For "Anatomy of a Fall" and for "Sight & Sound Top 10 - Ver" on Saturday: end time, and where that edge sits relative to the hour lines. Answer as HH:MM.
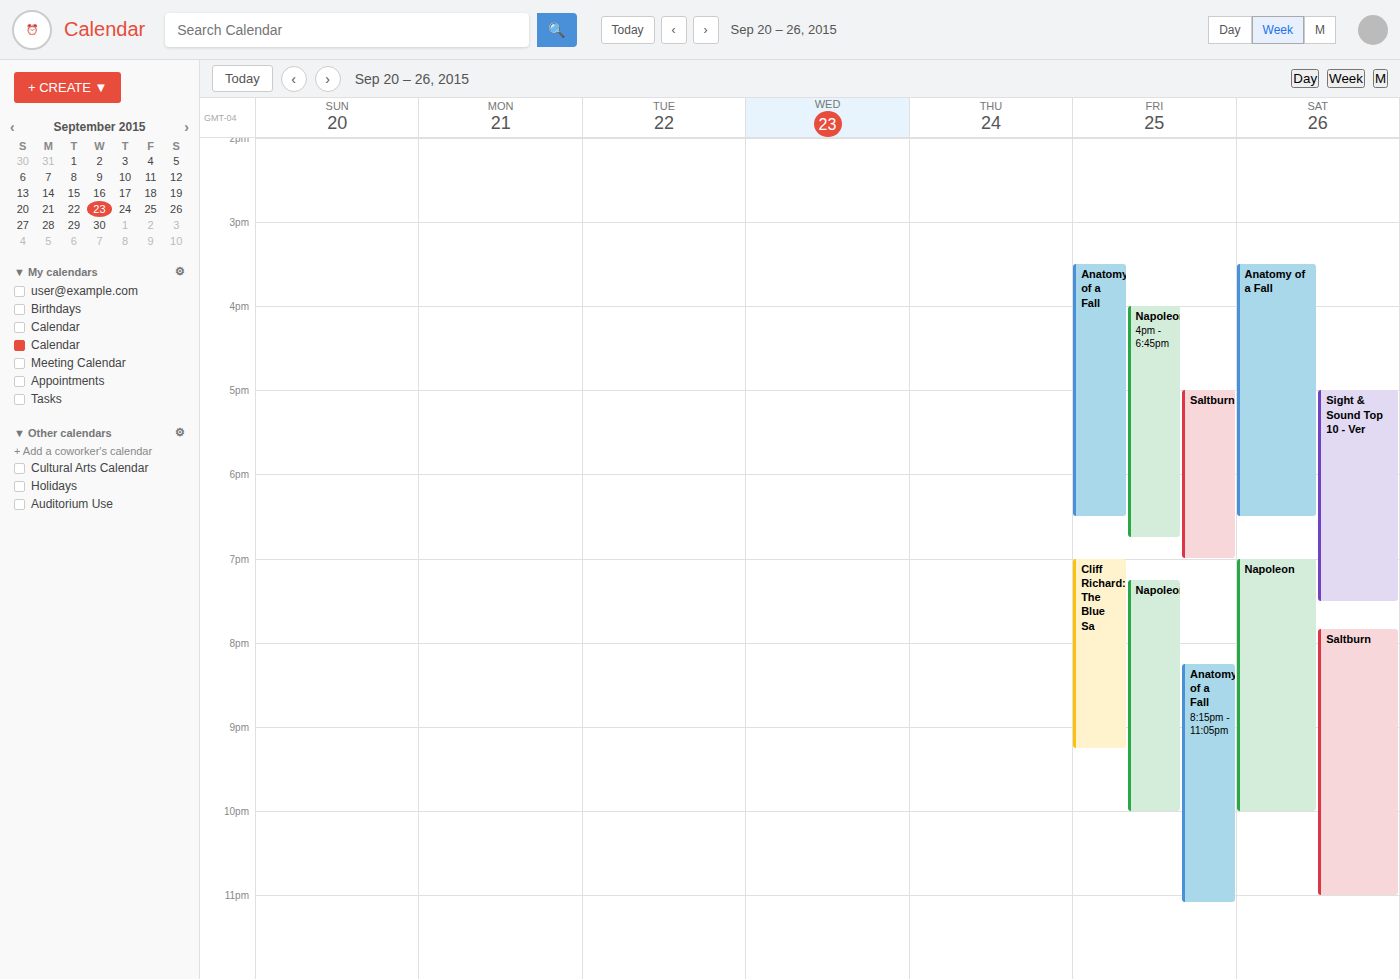
"Anatomy of a Fall": 18:30, halfway between the 18:00 and 19:00 lines. "Sight & Sound Top 10 - Ver": 19:30, halfway between the 19:00 and 20:00 lines.